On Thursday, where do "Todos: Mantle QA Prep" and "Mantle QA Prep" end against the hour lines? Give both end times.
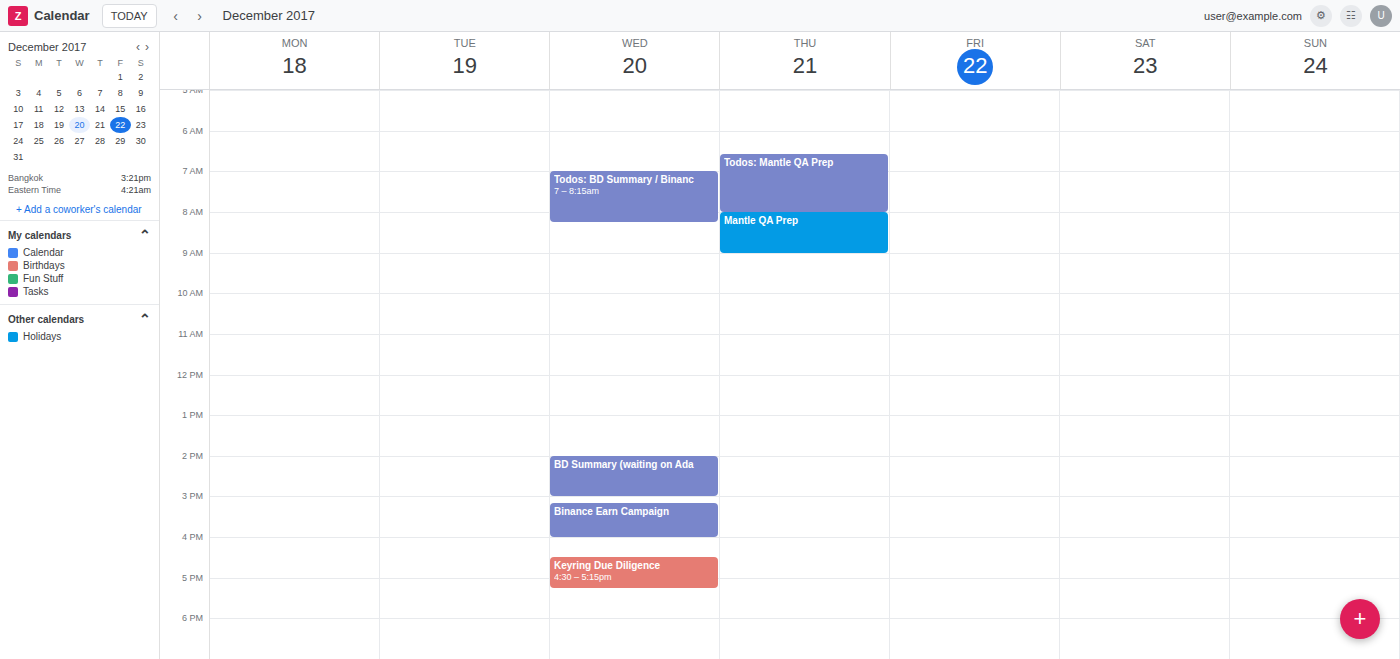
"Todos: Mantle QA Prep": 8:00 AM, exactly on the 8 AM line. "Mantle QA Prep": 9:00 AM, exactly on the 9 AM line.